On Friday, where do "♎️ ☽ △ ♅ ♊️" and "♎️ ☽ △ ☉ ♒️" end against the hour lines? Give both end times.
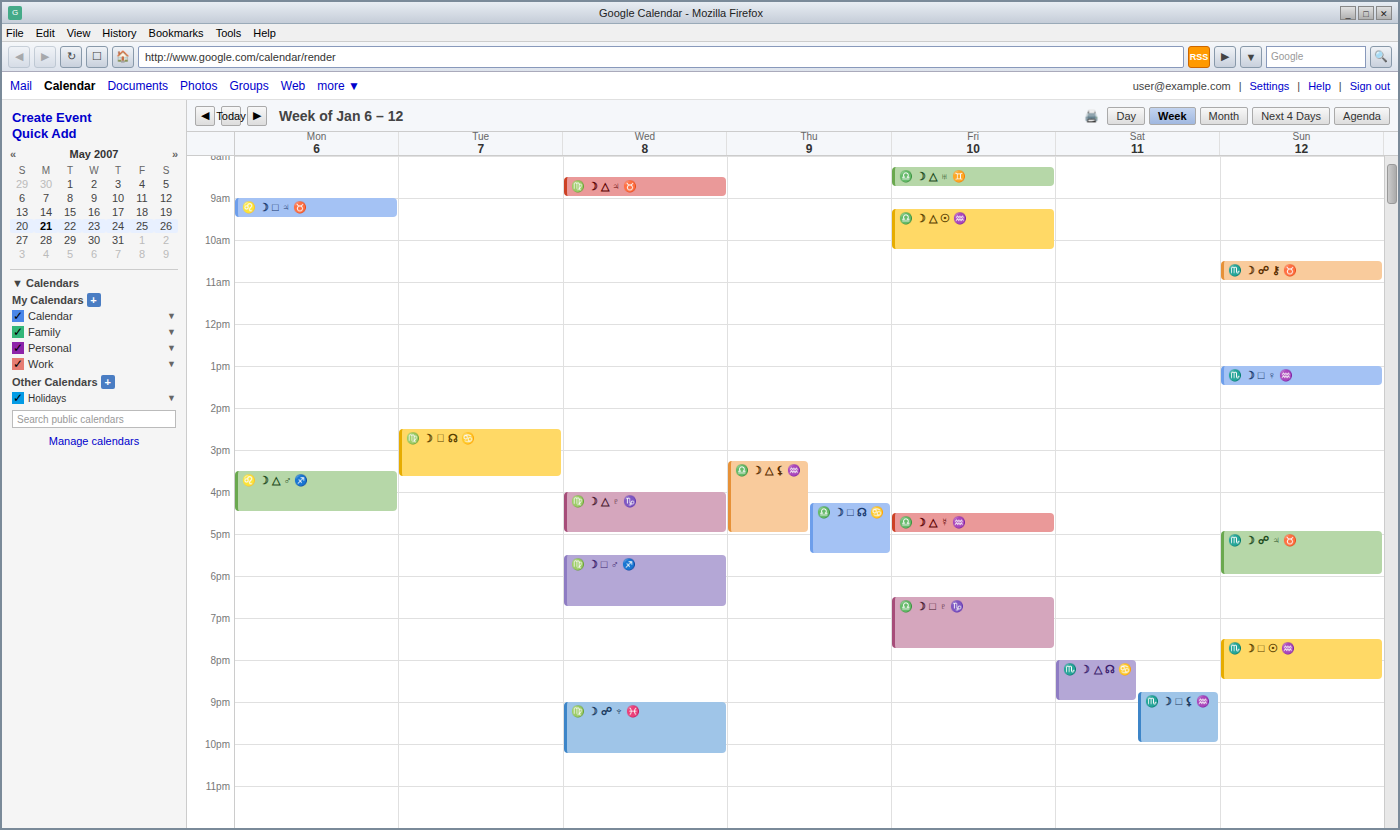
"♎️ ☽ △ ♅ ♊️": 8:45 AM, neither: three quarters of the way from the 8 AM line to the 9 AM line. "♎️ ☽ △ ☉ ♒️": 10:15 AM, neither: a quarter of the way from the 10 AM line to the 11 AM line.